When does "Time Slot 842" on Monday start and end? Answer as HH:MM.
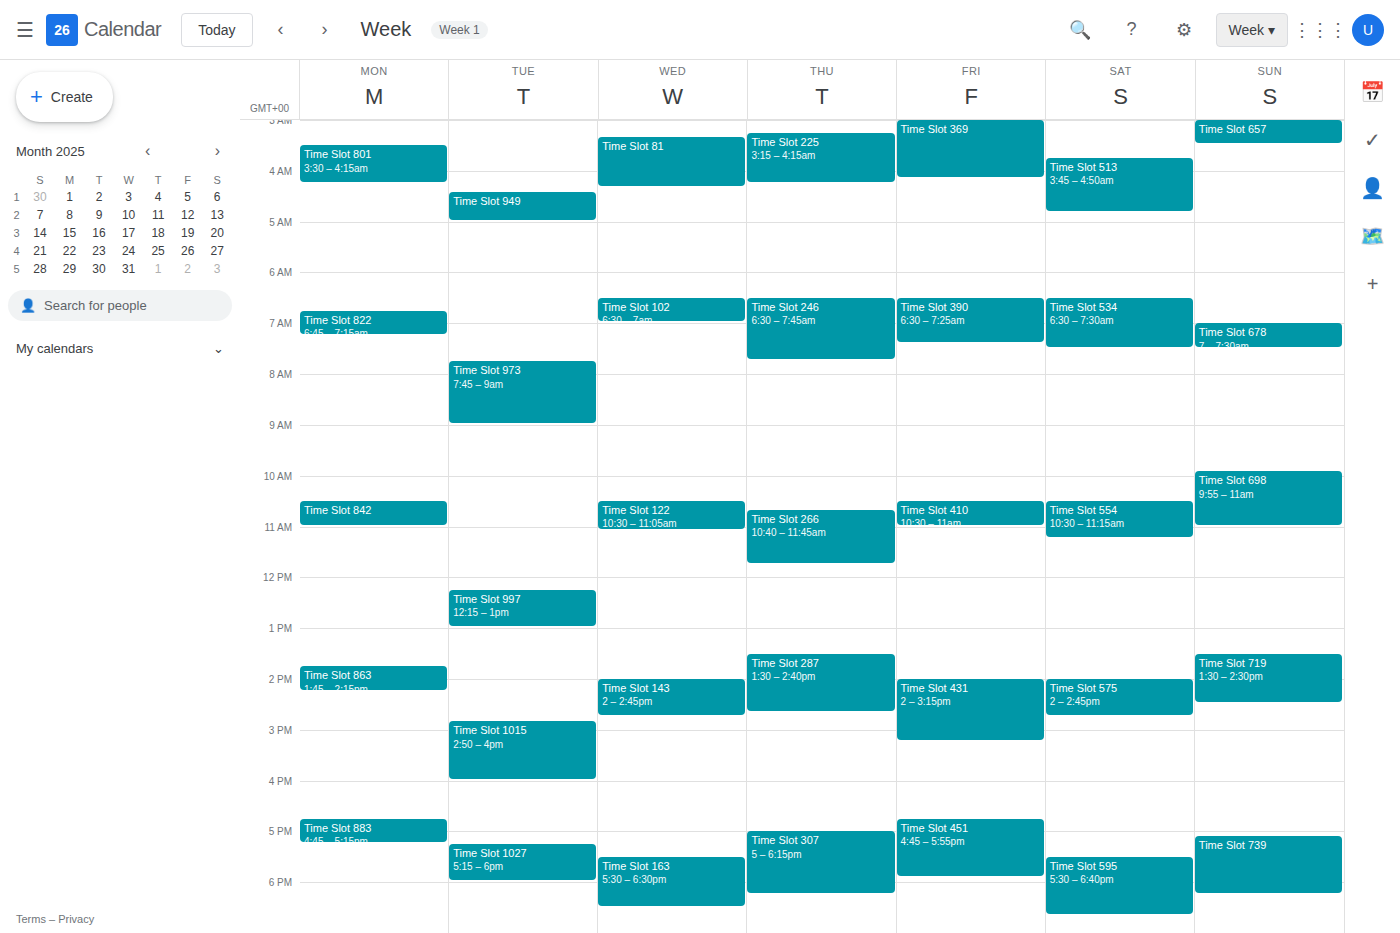
10:30 to 11:00